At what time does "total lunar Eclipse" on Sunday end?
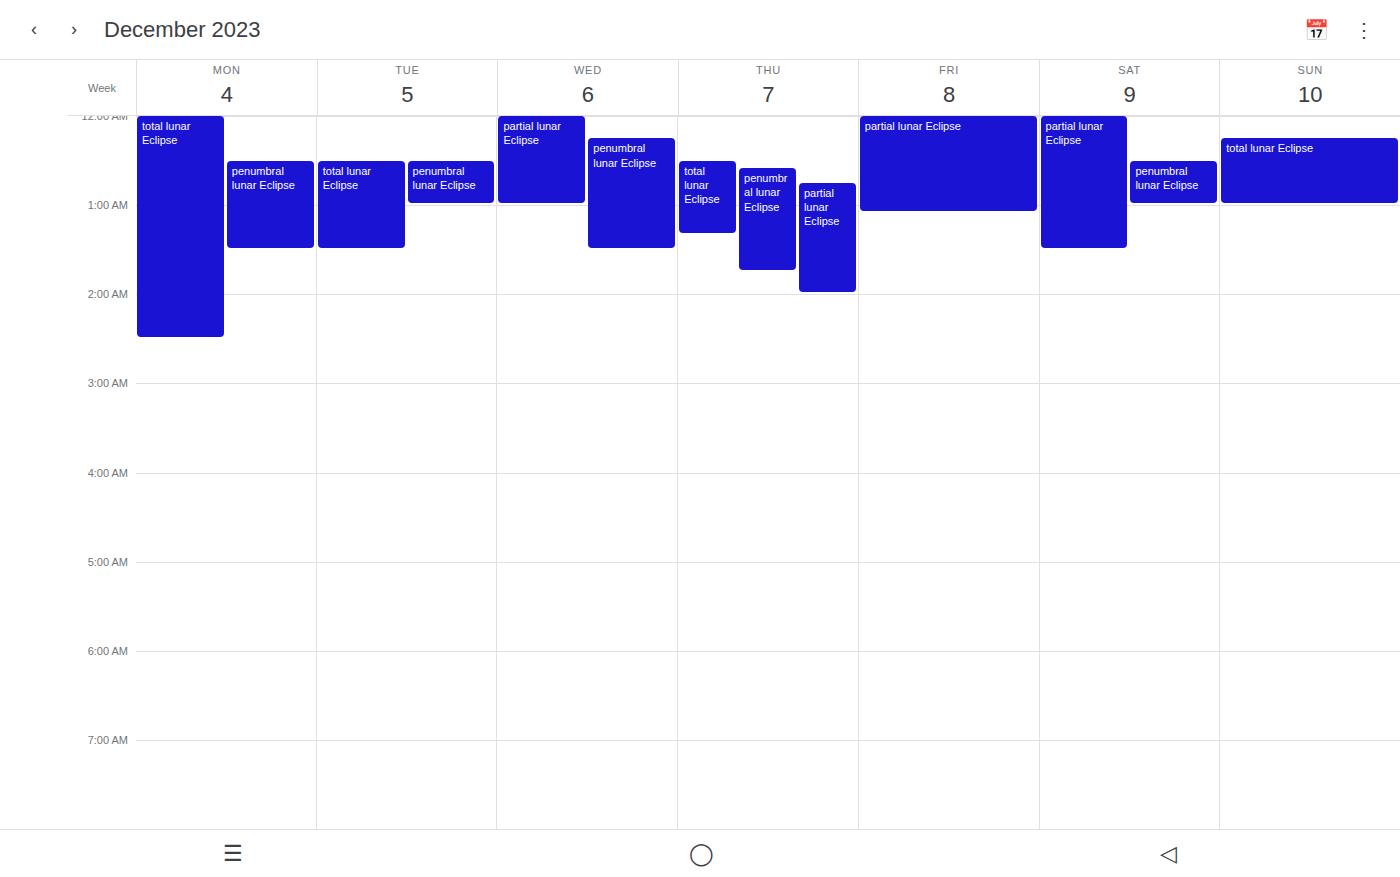
1:00 AM